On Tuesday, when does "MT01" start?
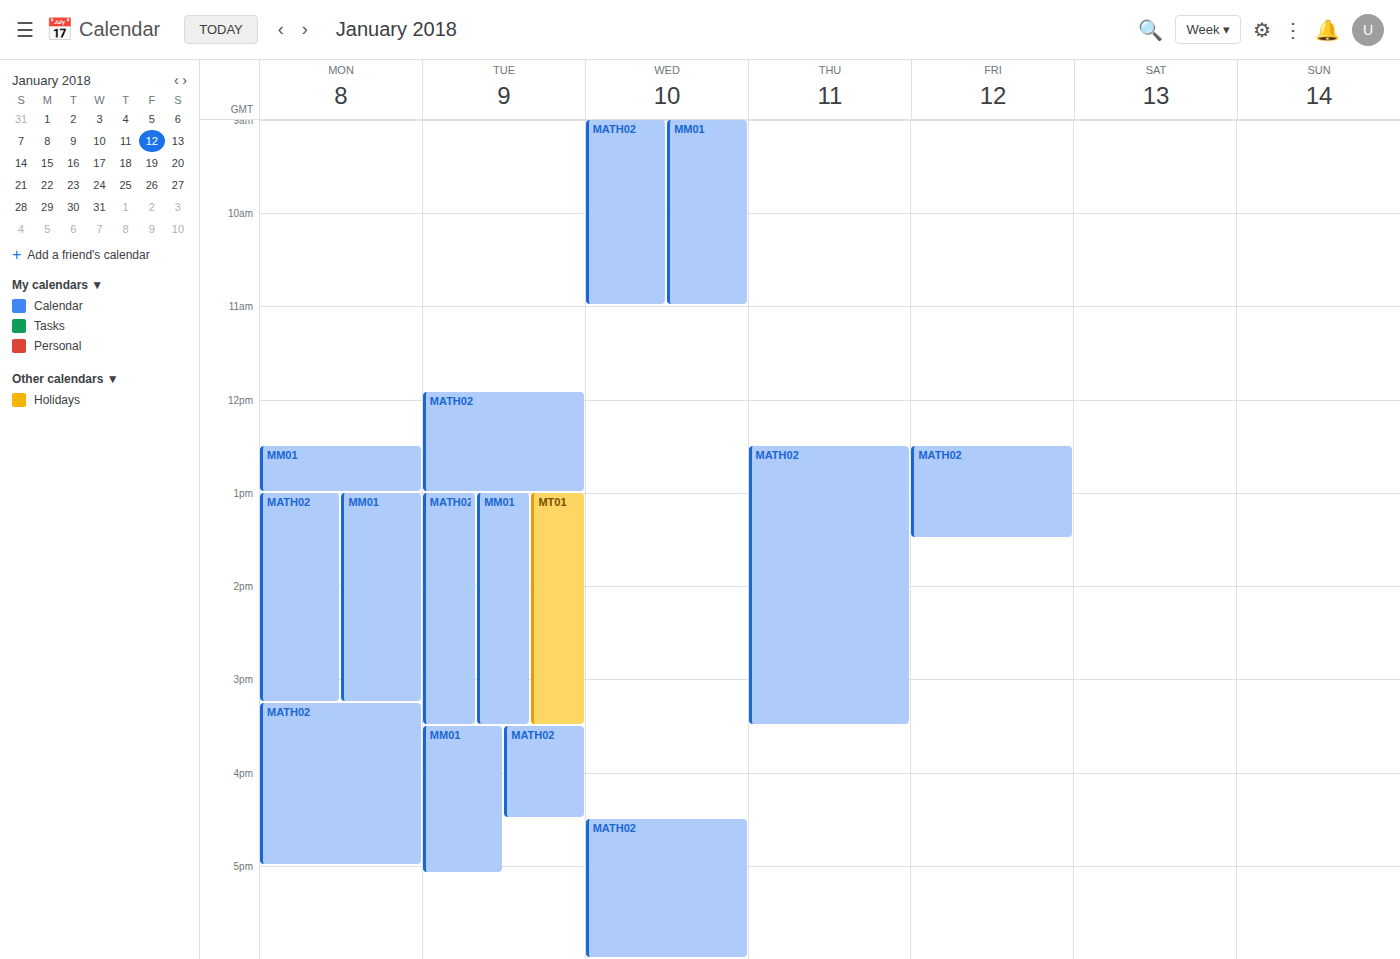
1:00 PM